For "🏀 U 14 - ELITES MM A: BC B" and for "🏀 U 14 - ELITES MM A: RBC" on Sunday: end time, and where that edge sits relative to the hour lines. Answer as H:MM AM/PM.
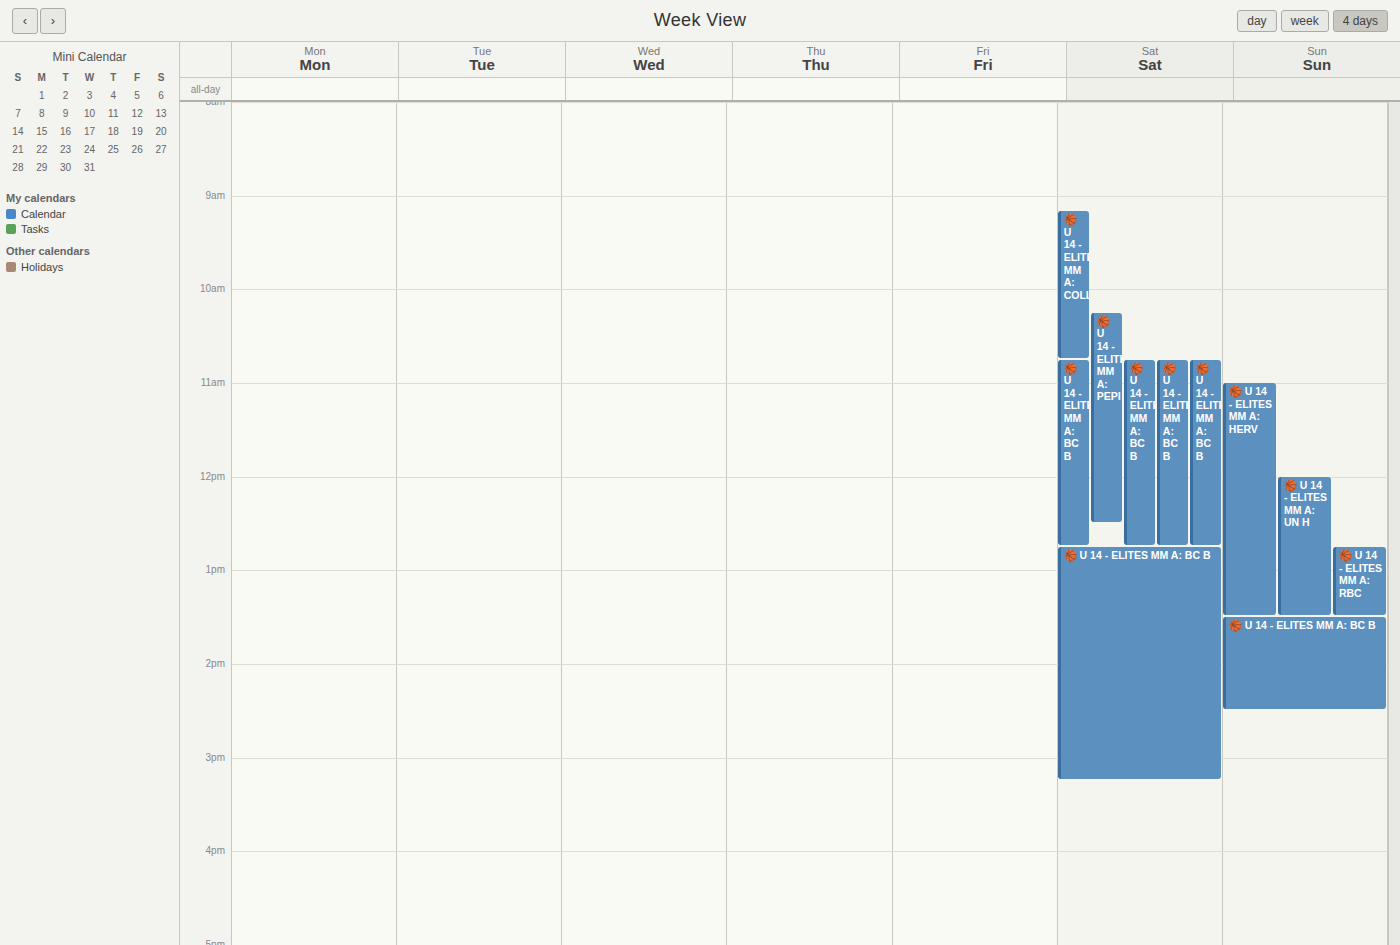
"🏀 U 14 - ELITES MM A: BC B": 2:30 PM, halfway between the 2 PM and 3 PM lines. "🏀 U 14 - ELITES MM A: RBC": 1:30 PM, halfway between the 1 PM and 2 PM lines.